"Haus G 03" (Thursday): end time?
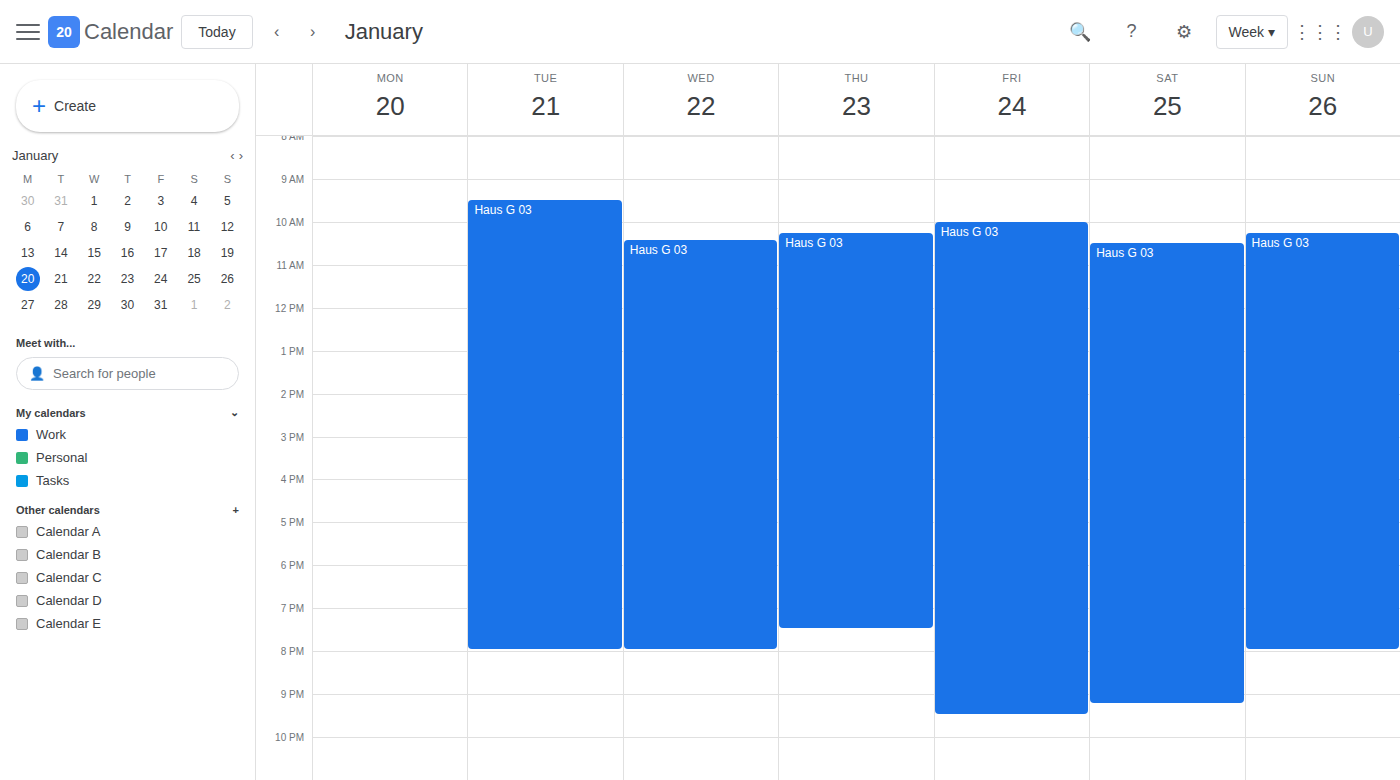
7:30 PM